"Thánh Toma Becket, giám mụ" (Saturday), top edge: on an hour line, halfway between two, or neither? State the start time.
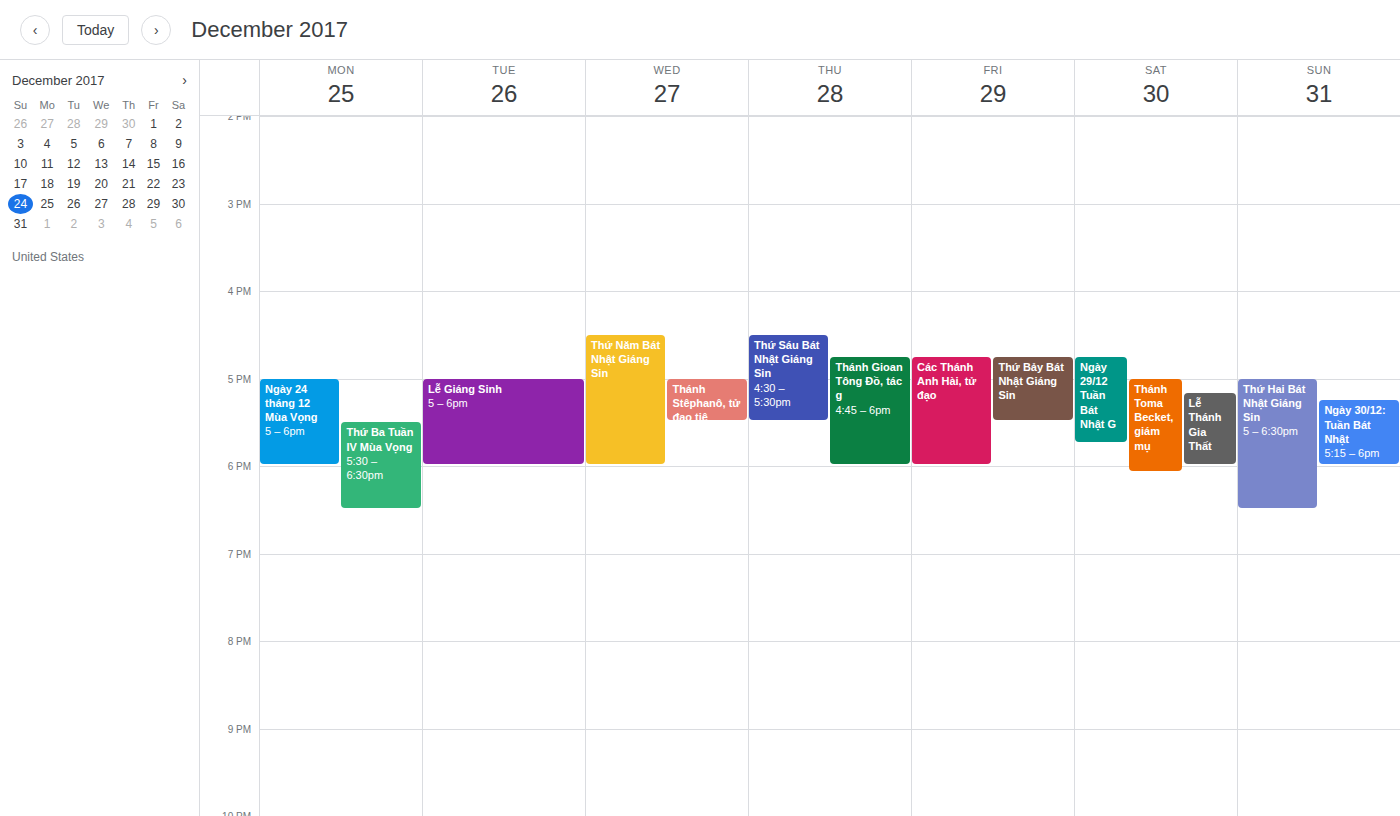
5:00 PM -- exactly on the 5 PM line.